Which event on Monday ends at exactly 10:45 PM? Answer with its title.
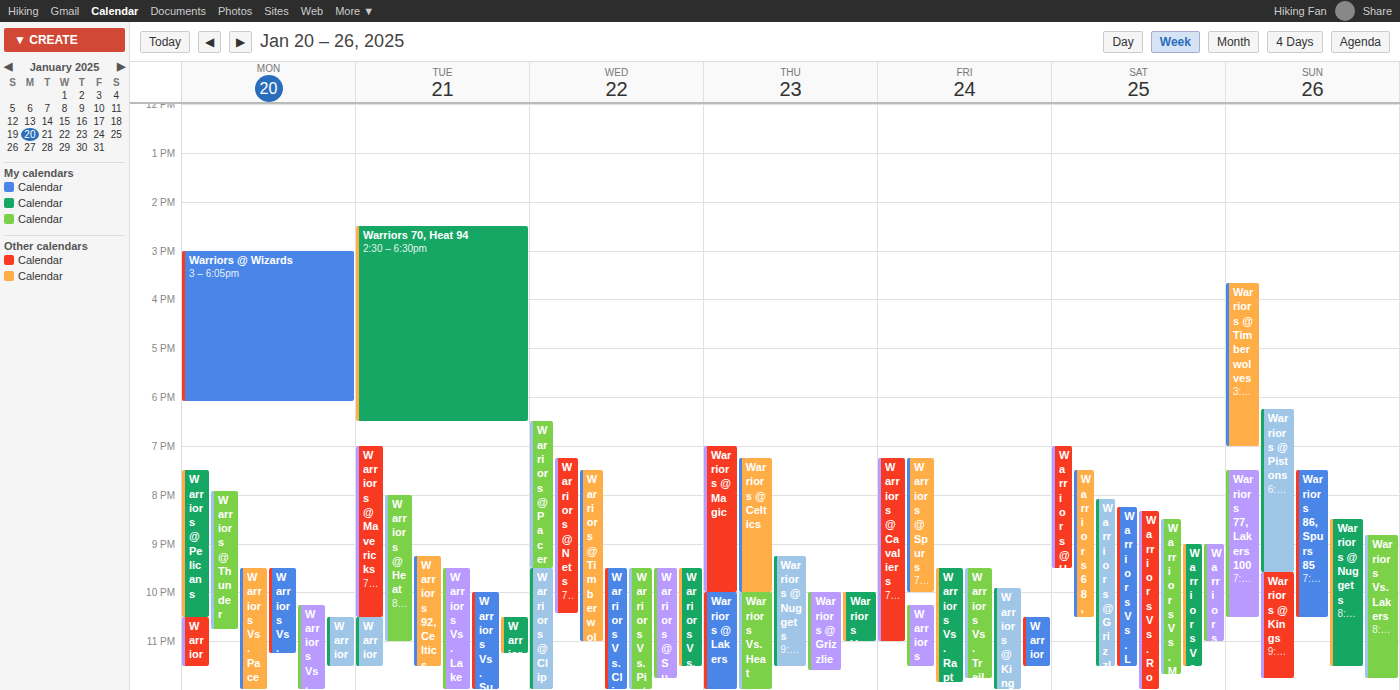
"Warriors @ Thunder"